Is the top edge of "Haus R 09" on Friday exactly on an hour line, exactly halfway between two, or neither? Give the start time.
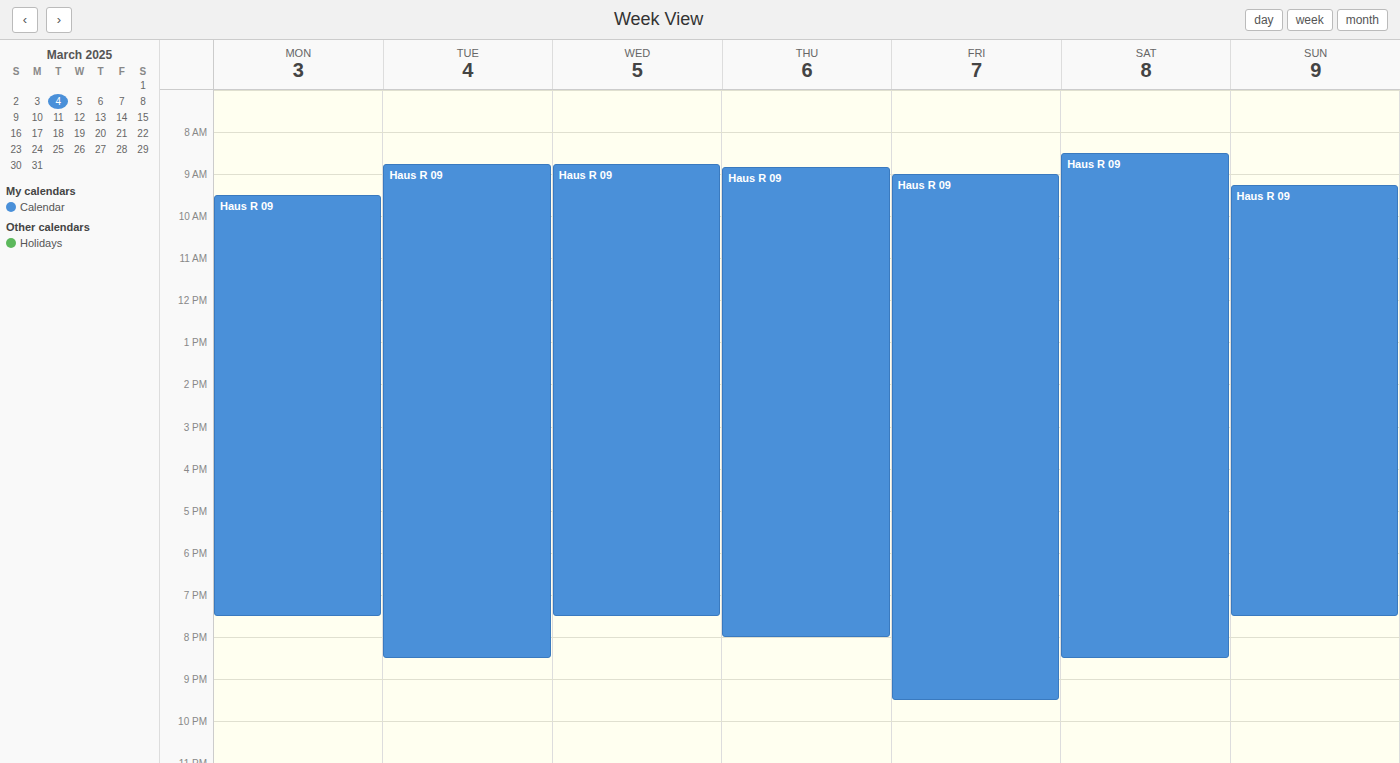
9:00 AM -- exactly on the 9 AM line.